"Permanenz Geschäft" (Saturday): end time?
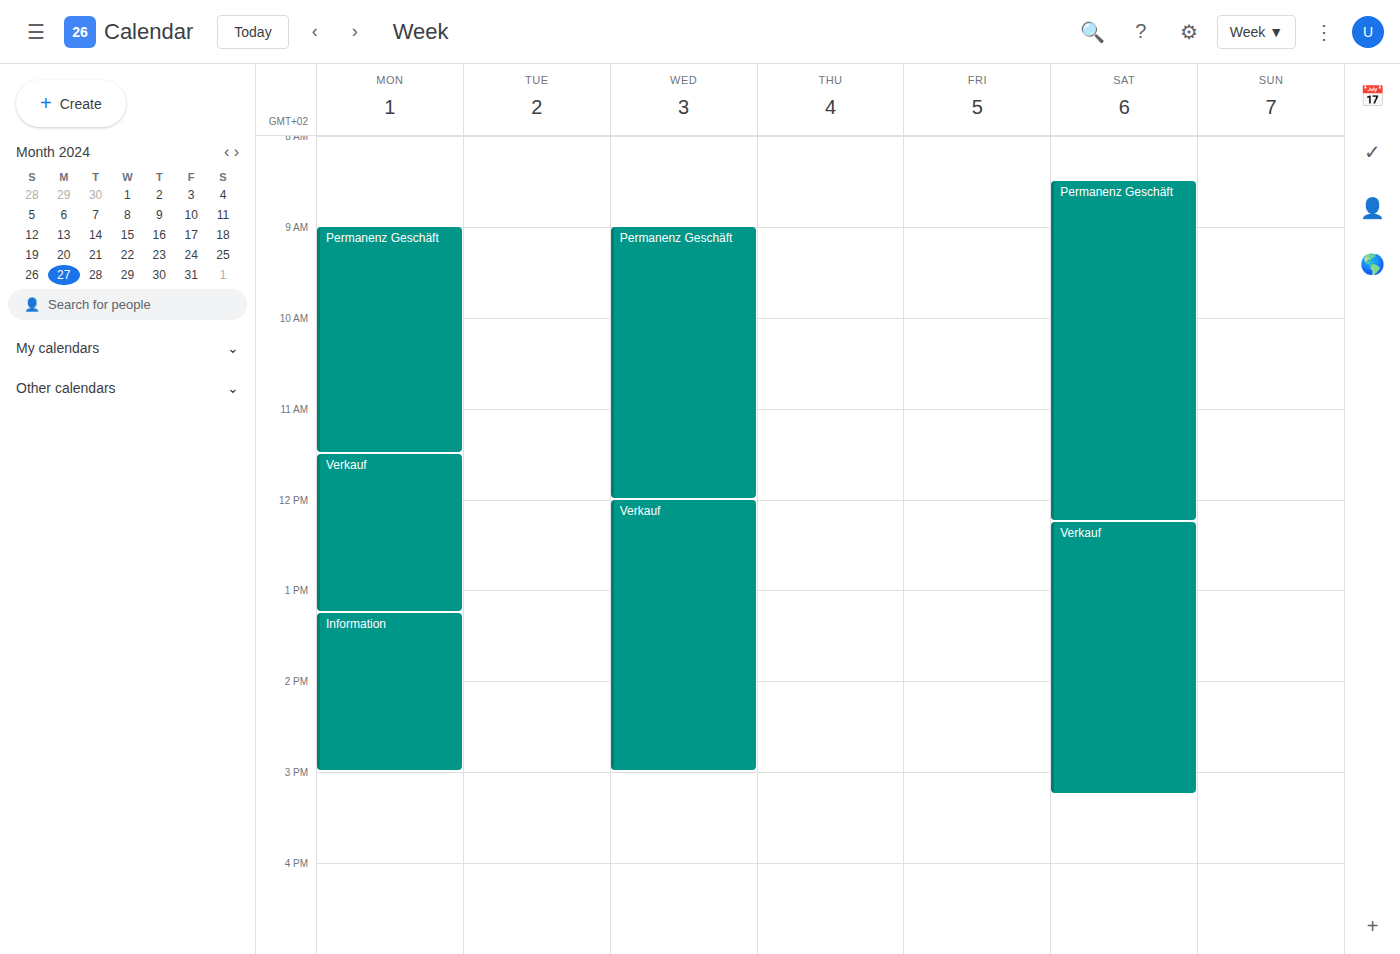
12:15 PM